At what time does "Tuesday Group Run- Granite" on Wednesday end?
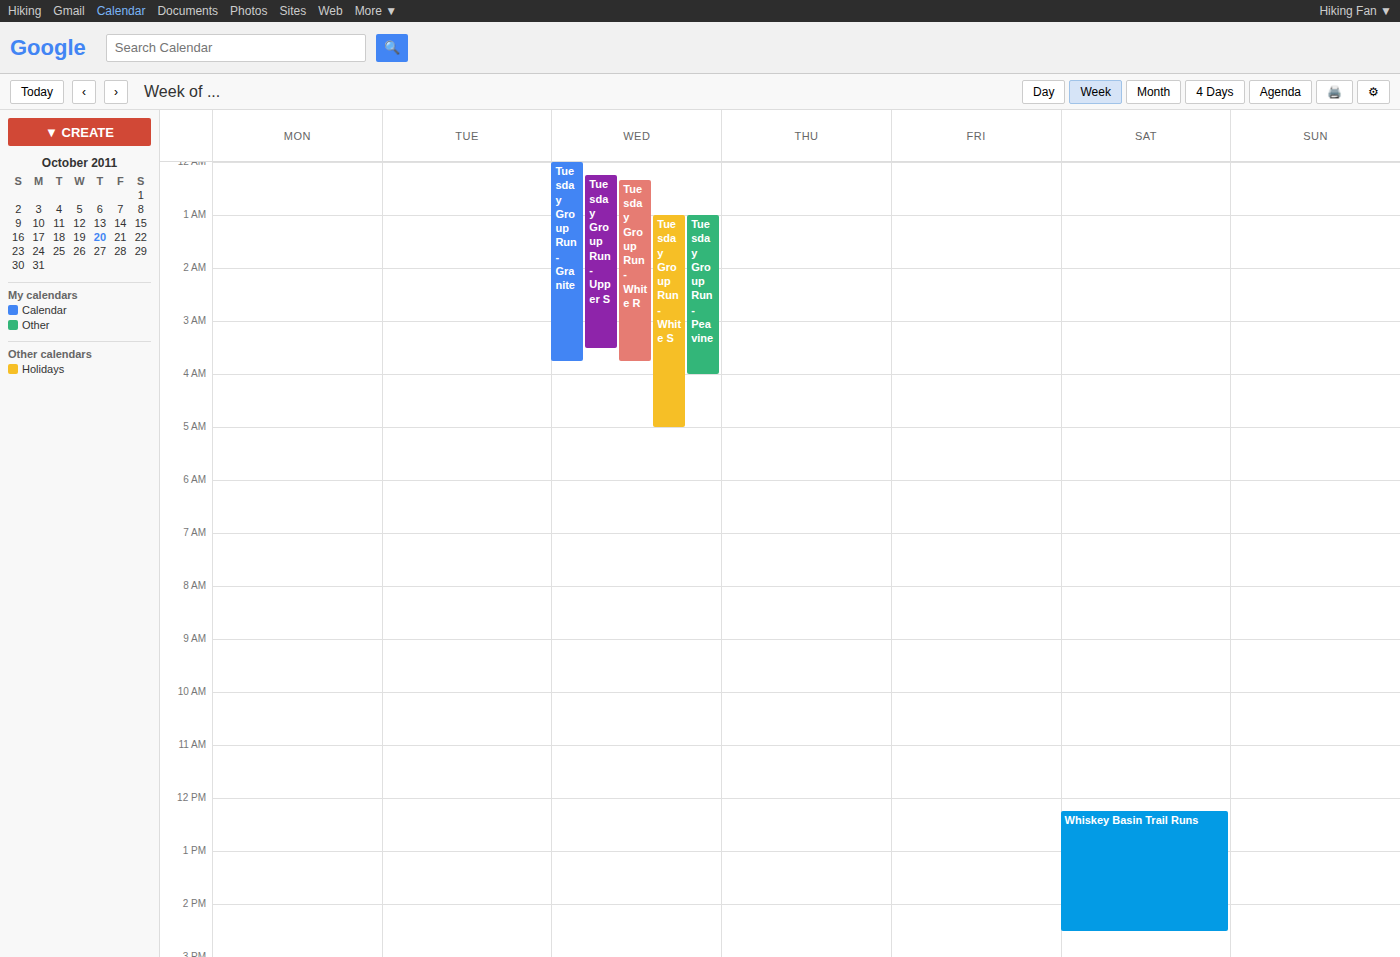
3:45 AM